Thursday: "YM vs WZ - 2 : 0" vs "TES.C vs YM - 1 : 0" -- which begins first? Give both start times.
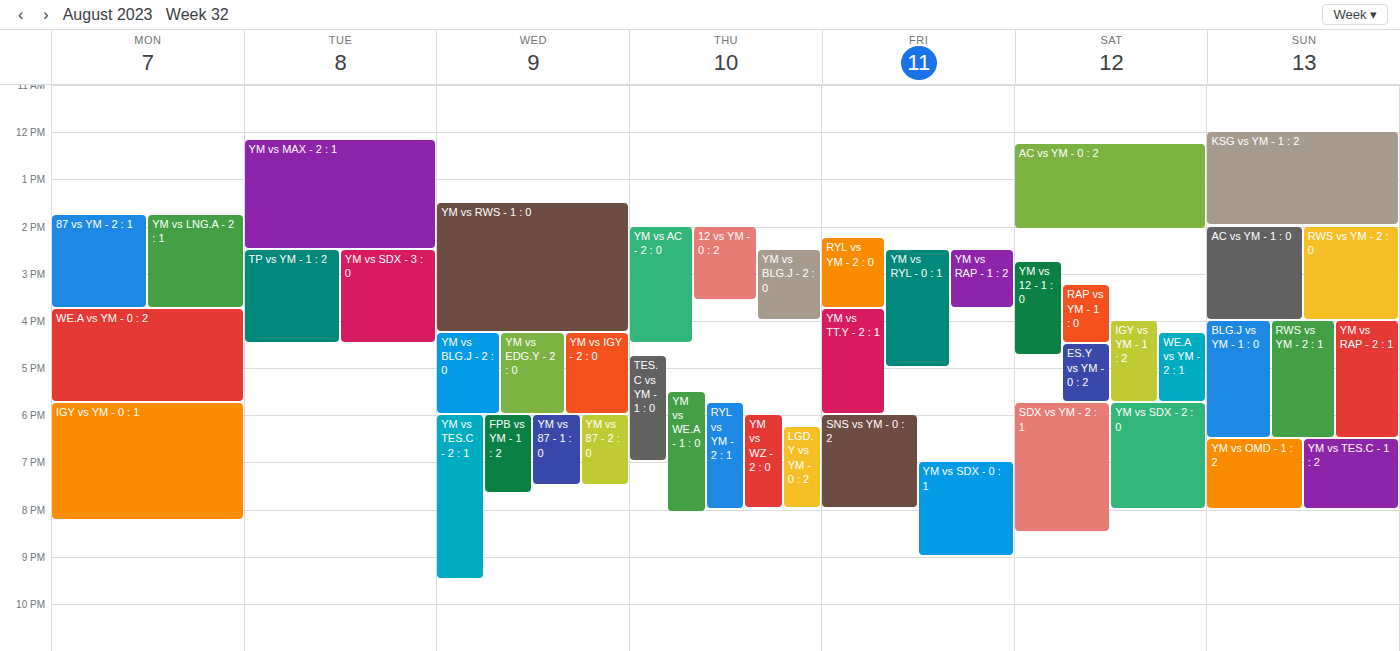
"TES.C vs YM - 1 : 0" 16:45; "YM vs WZ - 2 : 0" 18:00.